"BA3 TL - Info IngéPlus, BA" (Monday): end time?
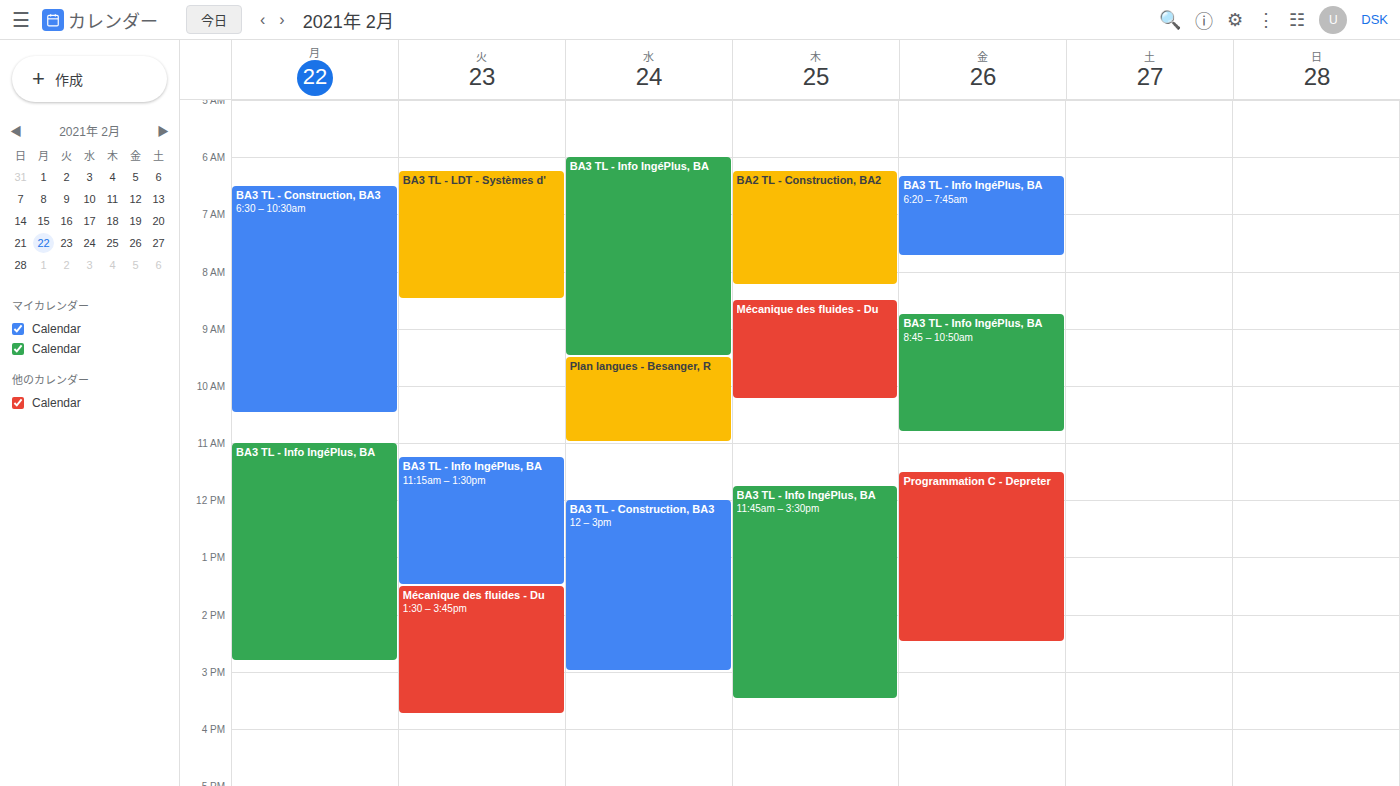
2:50 PM